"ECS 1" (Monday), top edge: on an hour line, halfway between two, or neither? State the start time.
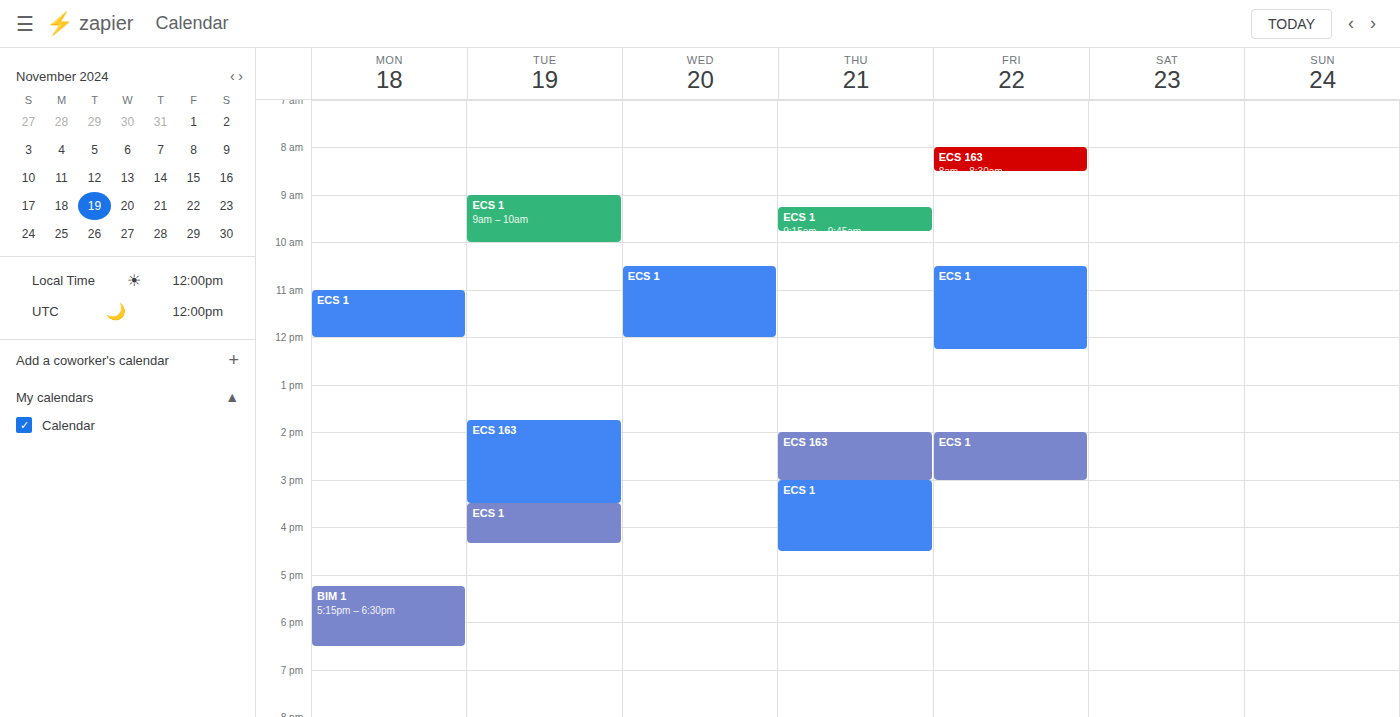
11:00 AM -- exactly on the 11 AM line.